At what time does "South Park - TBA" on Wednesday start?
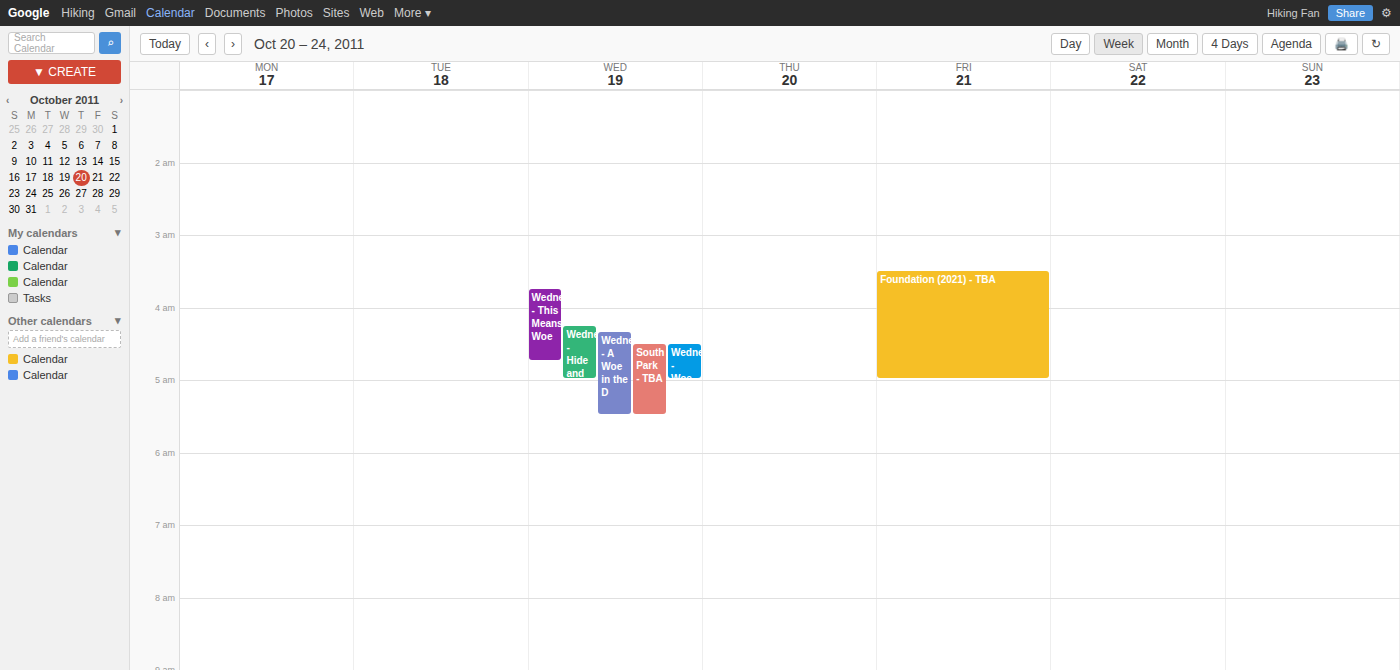
04:30